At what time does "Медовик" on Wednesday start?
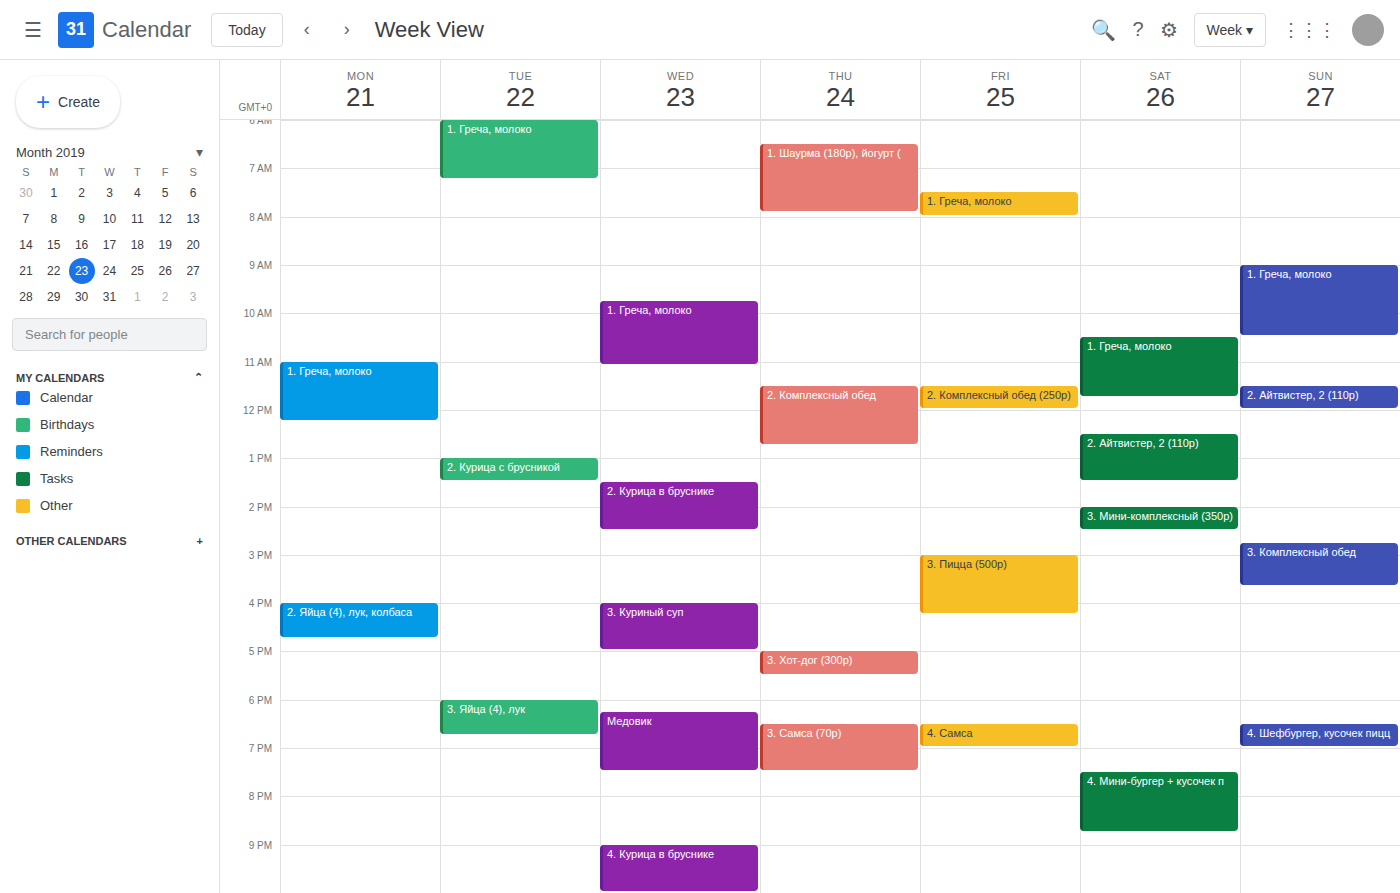
6:15 PM